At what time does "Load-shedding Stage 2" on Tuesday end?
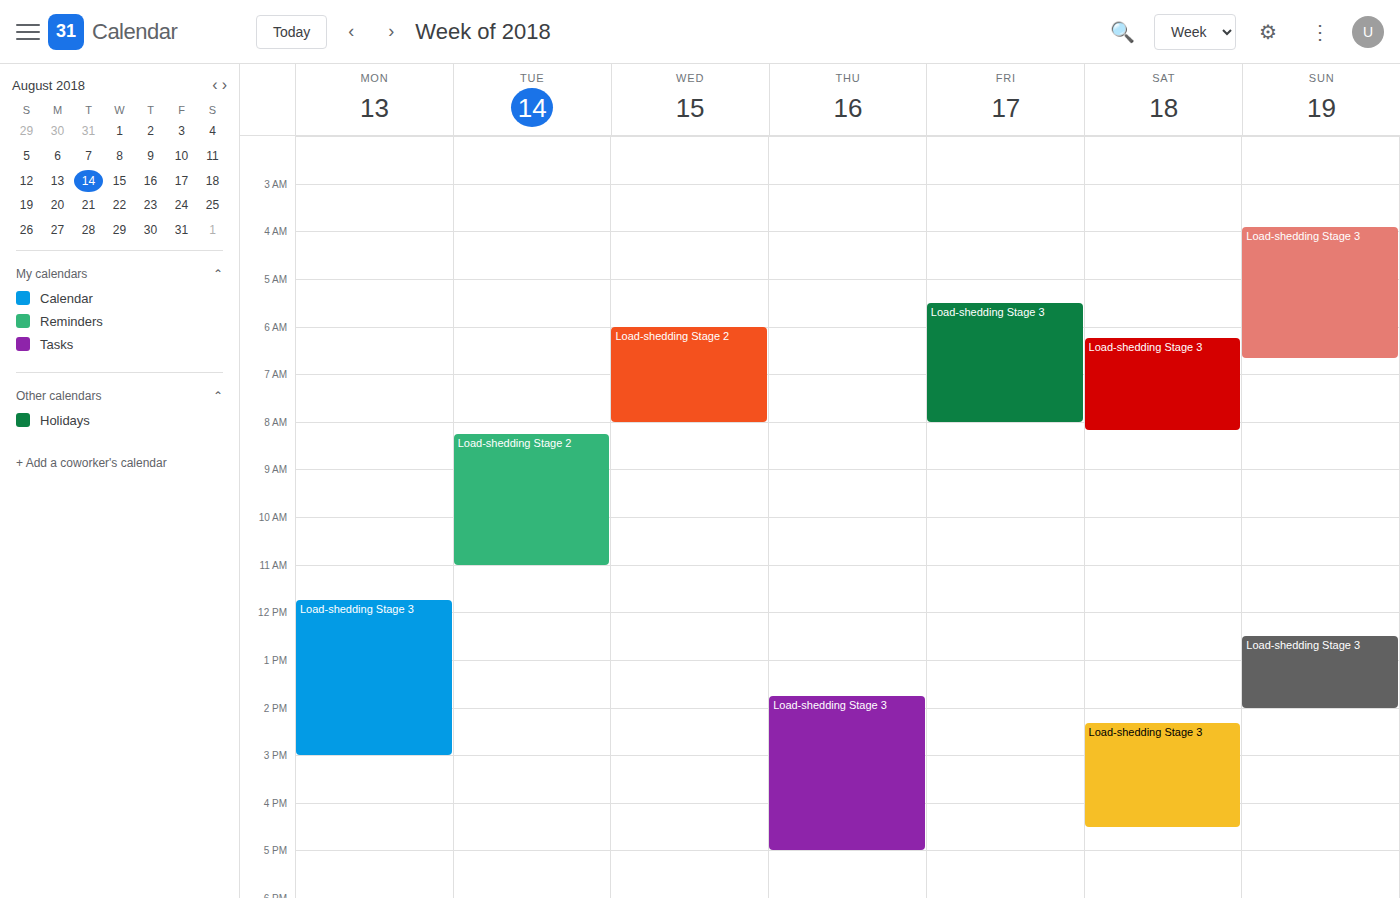
11:00 AM